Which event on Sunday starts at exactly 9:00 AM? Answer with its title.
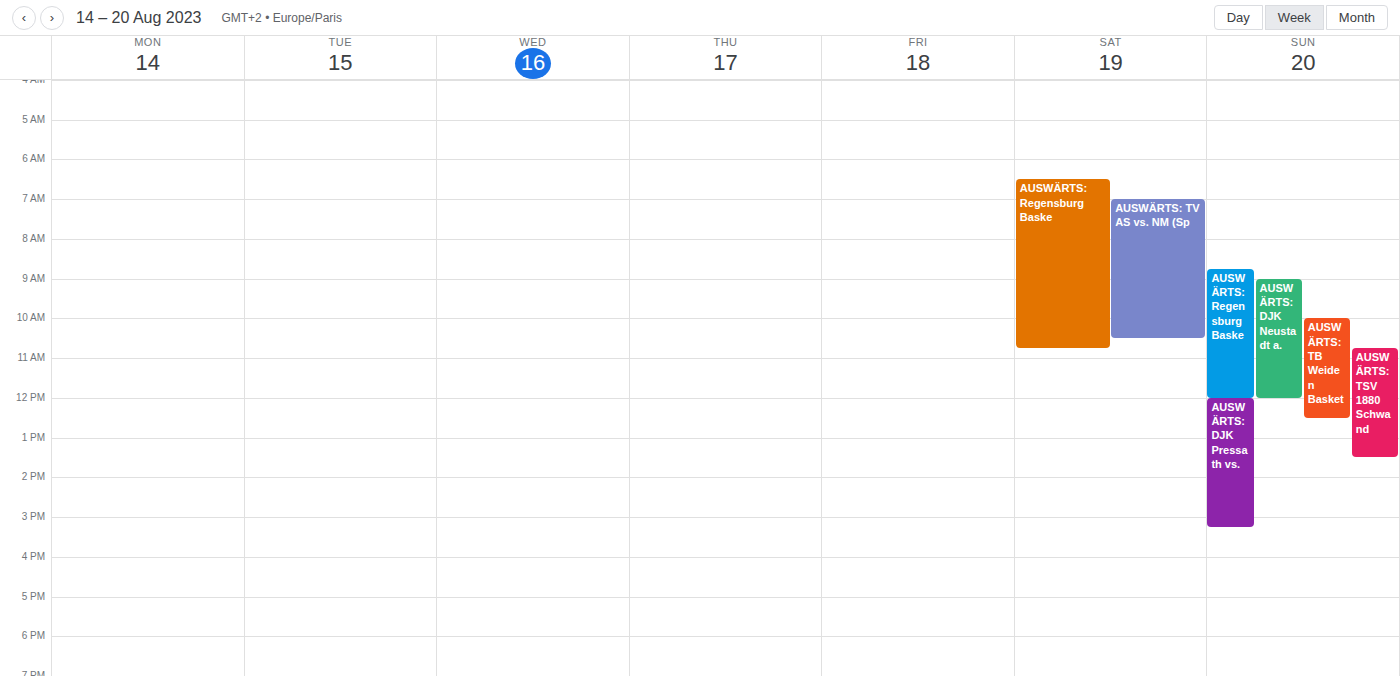
"AUSWÄRTS: DJK Neustadt a."